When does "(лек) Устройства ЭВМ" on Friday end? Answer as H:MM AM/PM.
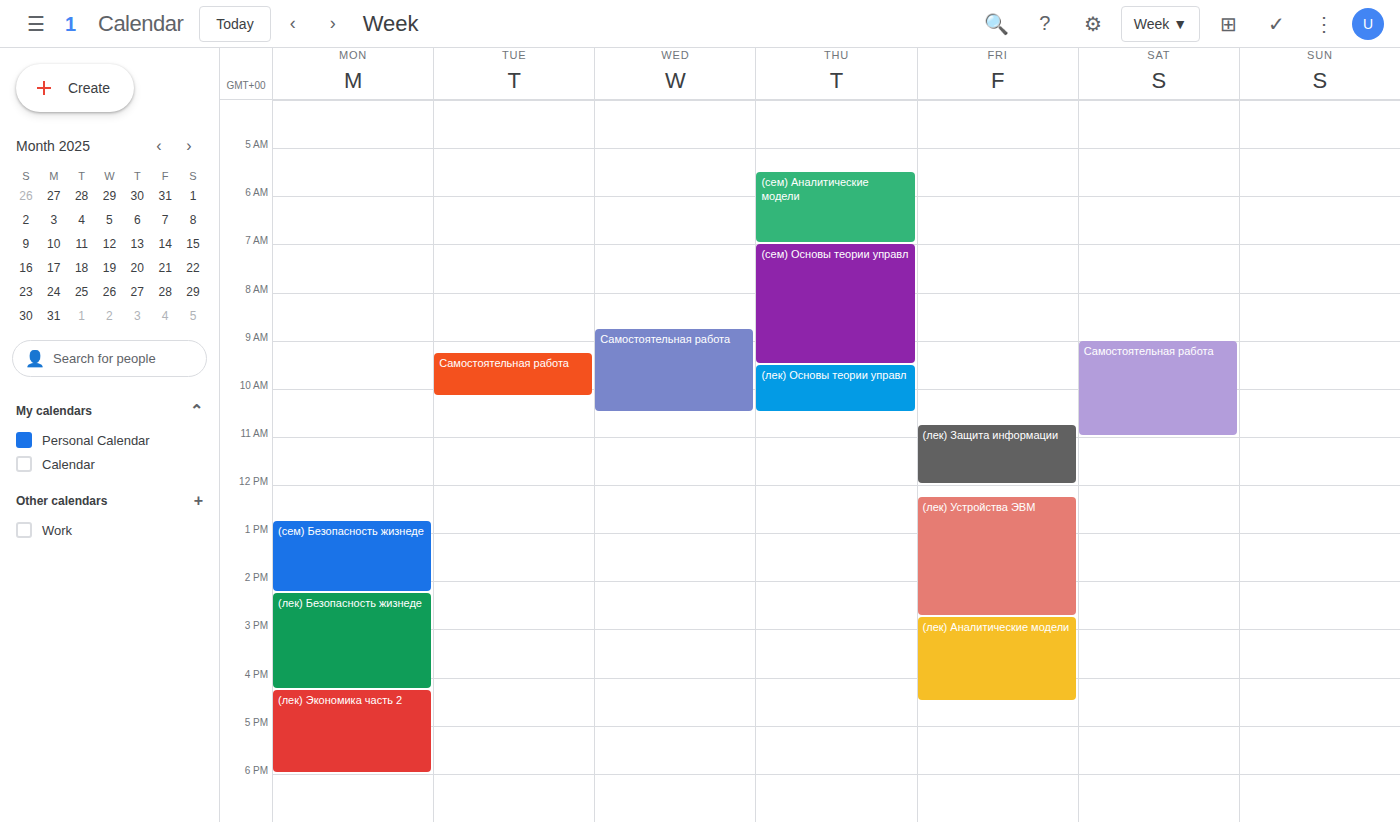
2:45 PM